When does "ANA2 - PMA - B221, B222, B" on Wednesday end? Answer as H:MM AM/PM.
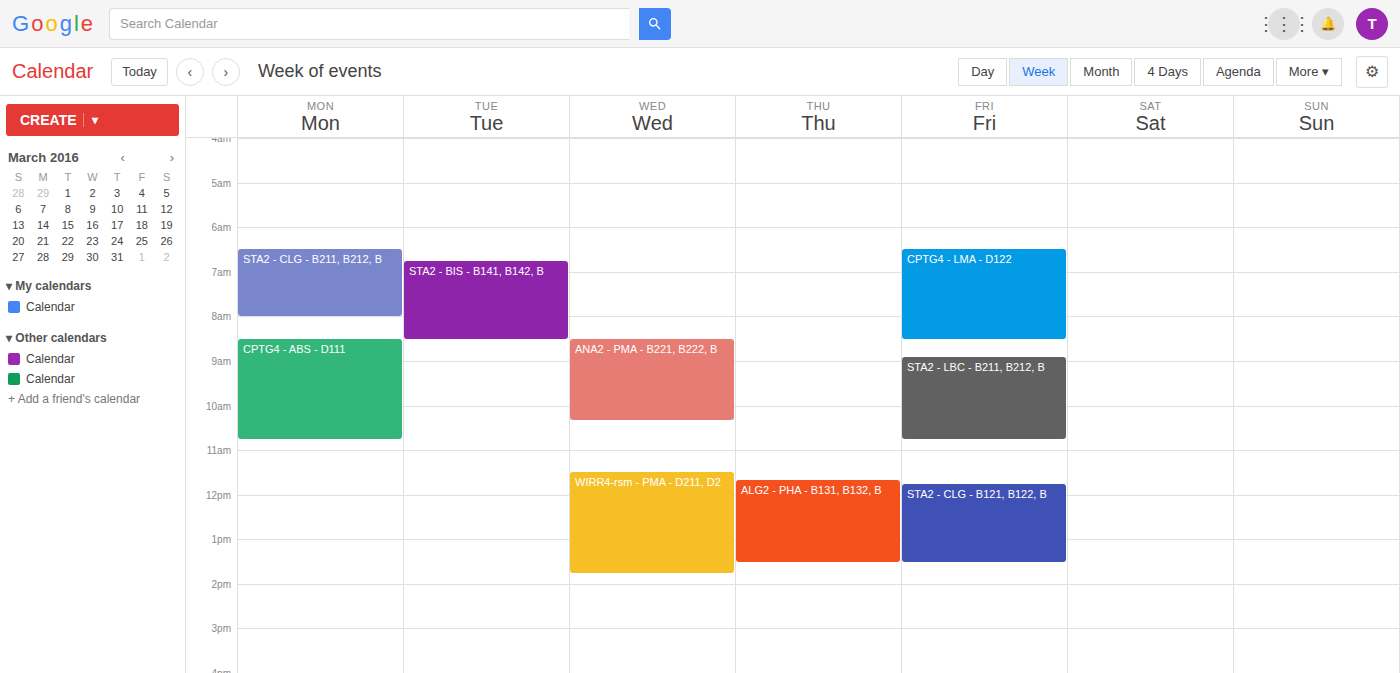
10:20 AM